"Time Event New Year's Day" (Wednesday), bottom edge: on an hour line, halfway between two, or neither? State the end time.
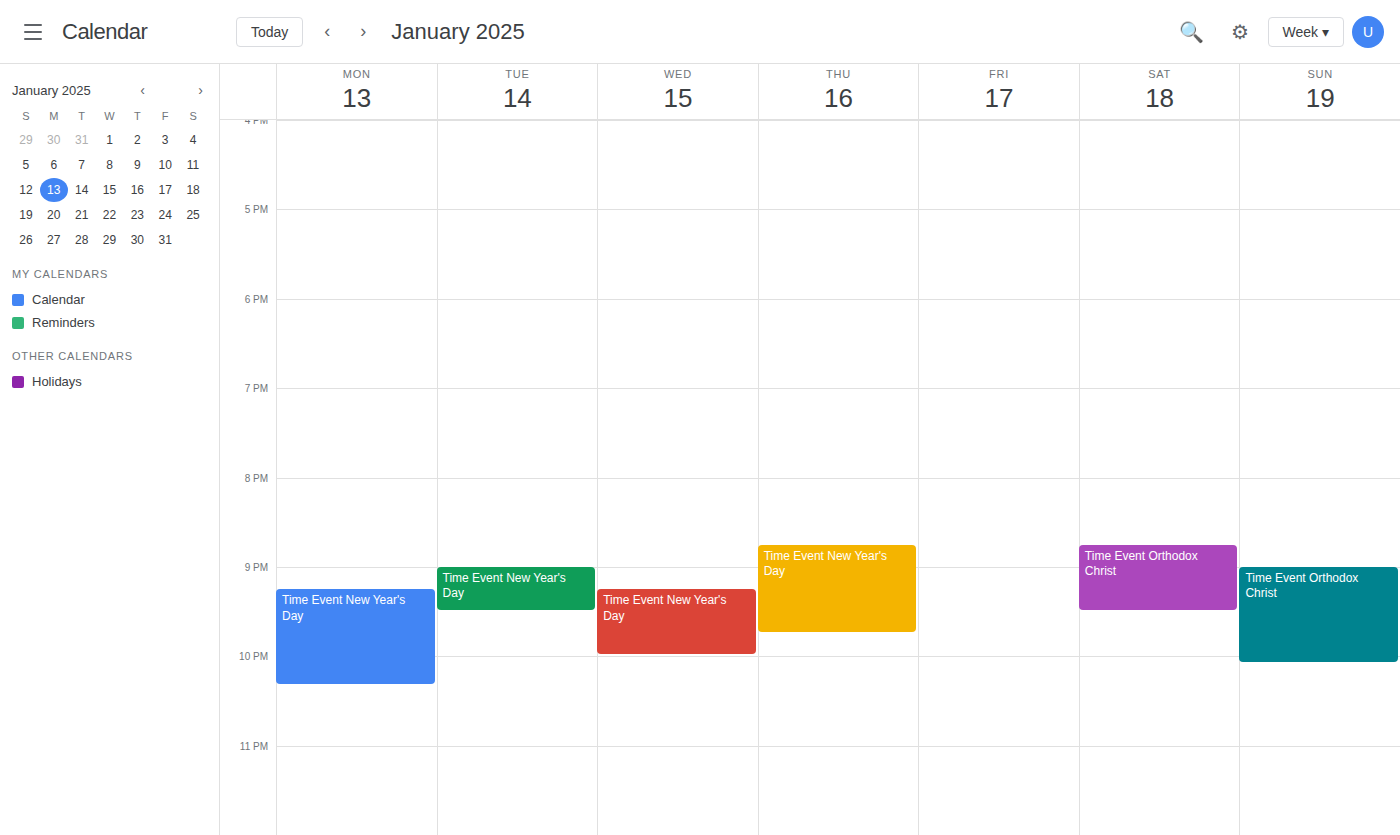
10:00 PM -- exactly on the 10 PM line.